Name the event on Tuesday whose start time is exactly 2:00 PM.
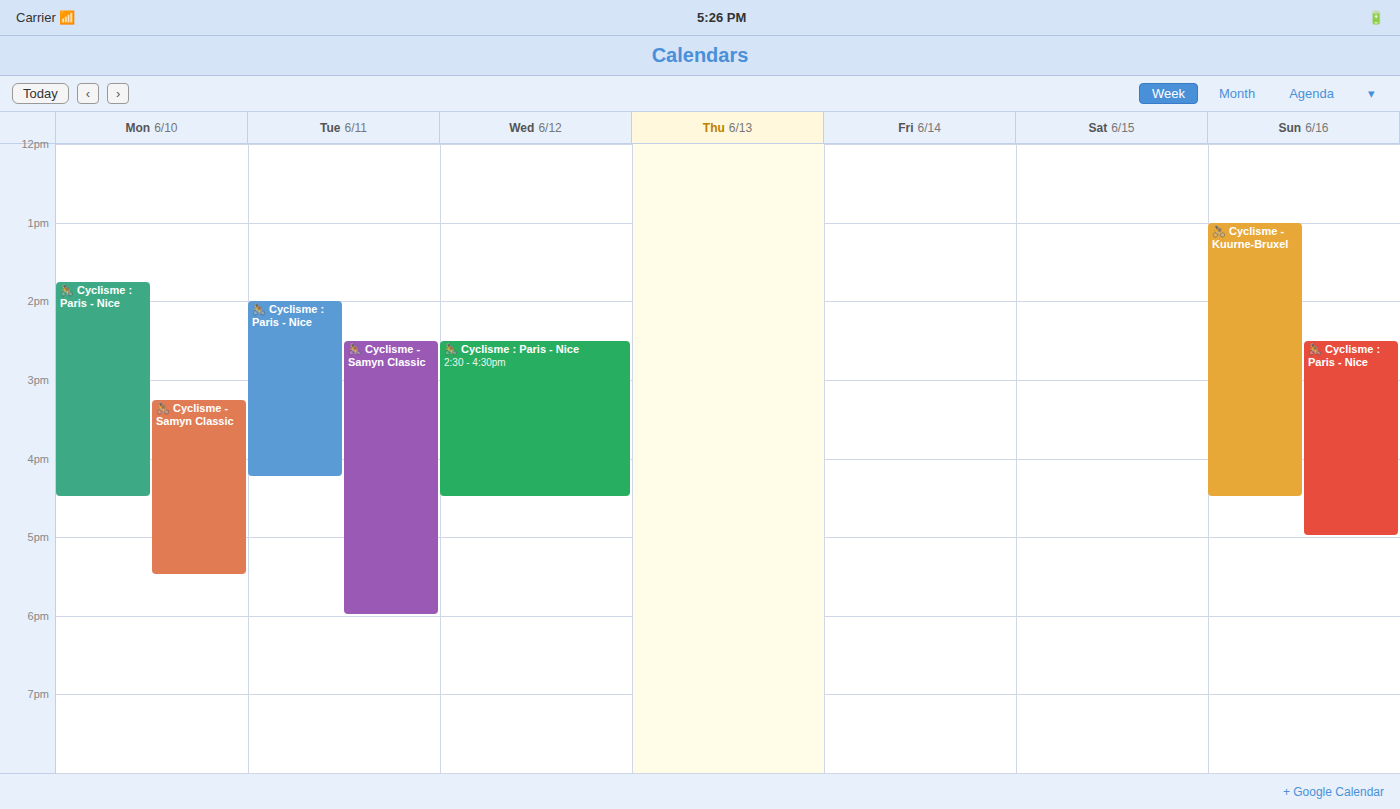
"🚴 Cyclisme : Paris - Nice"